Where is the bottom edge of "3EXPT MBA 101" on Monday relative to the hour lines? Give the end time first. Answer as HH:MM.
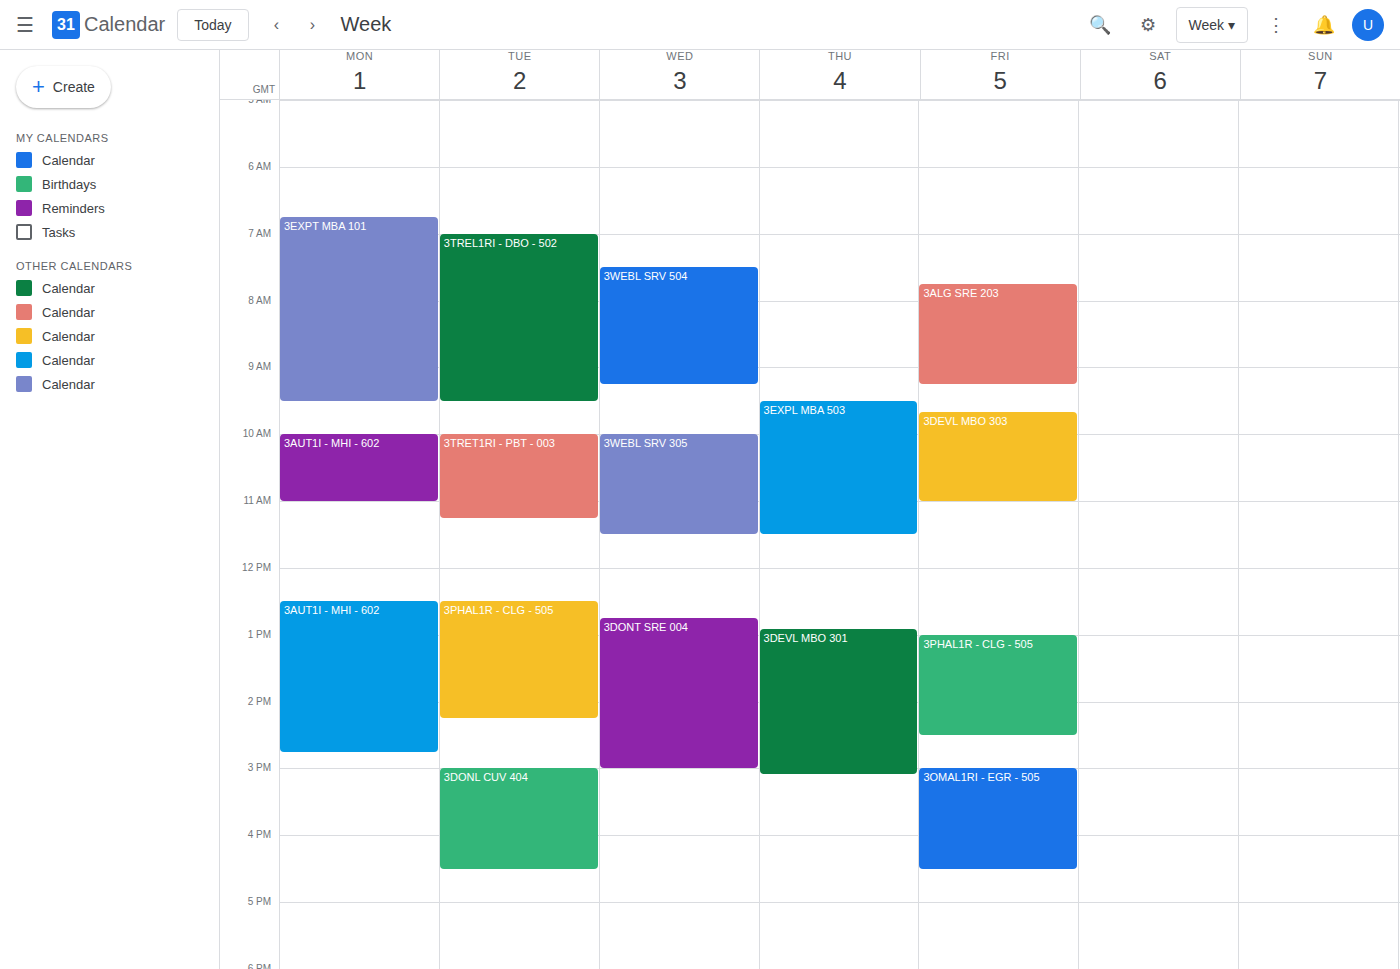
09:30 -- halfway between the 09:00 and 10:00 lines.